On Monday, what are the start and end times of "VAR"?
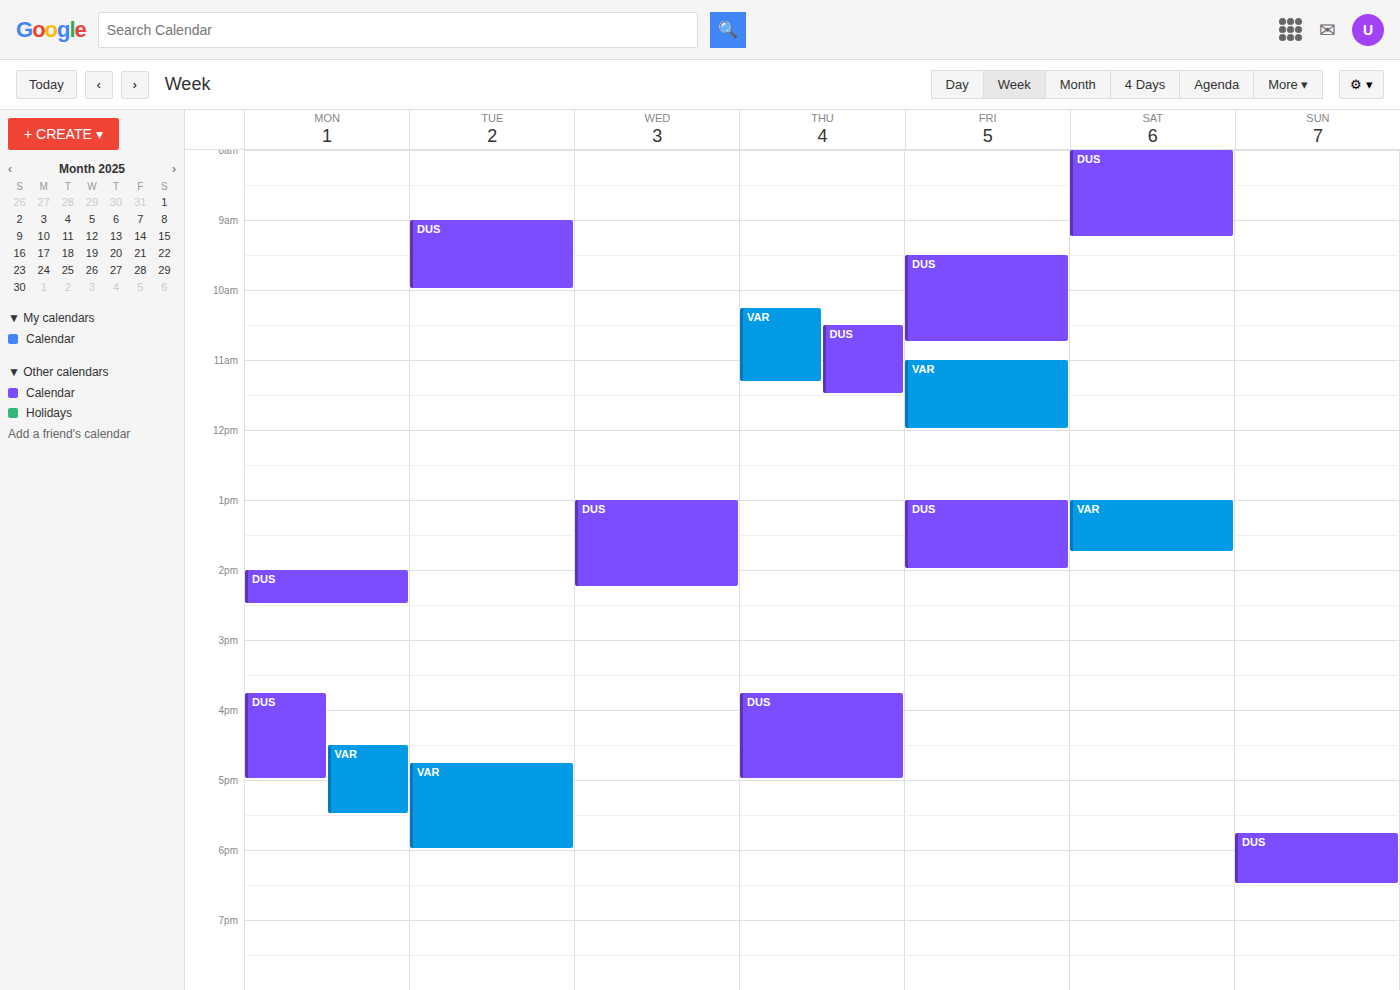
4:30 PM to 5:30 PM